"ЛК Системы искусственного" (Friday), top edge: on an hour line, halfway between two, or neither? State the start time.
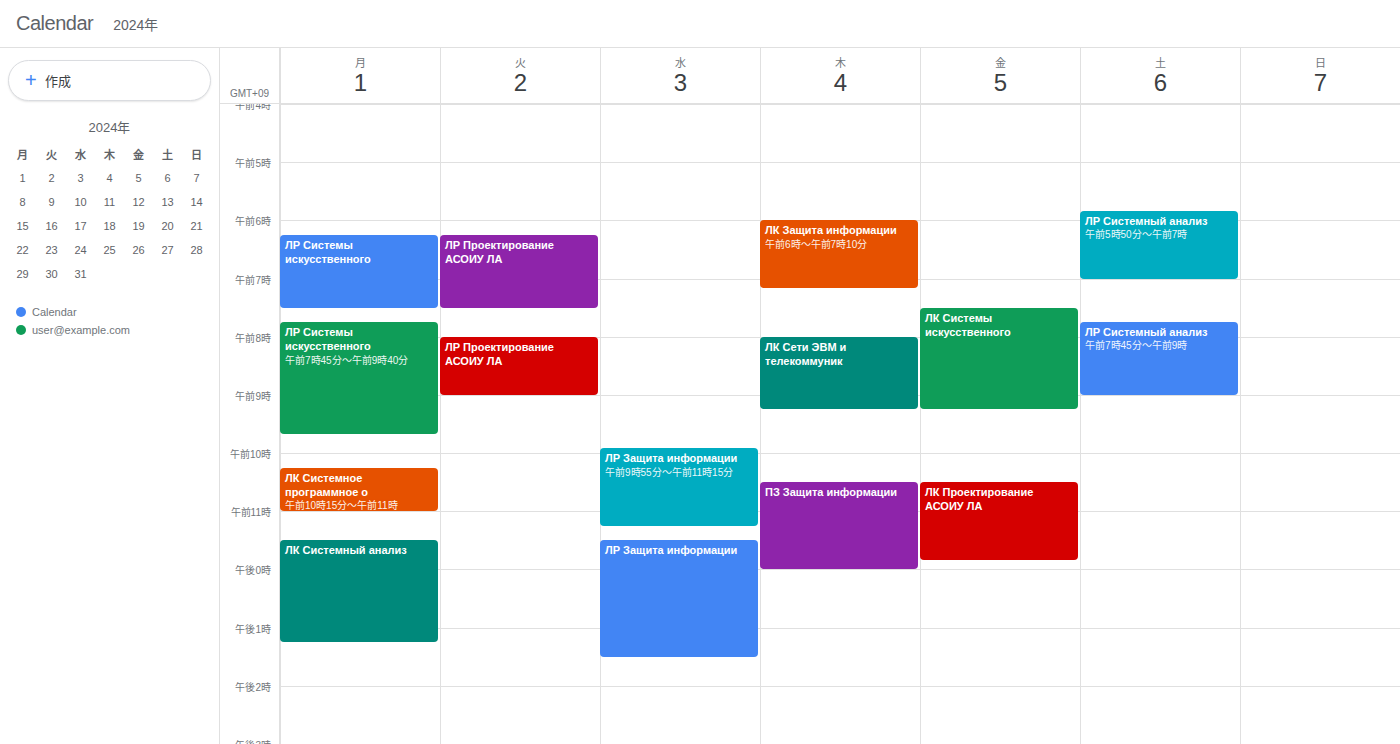
07:30 -- halfway between the 07:00 and 08:00 lines.